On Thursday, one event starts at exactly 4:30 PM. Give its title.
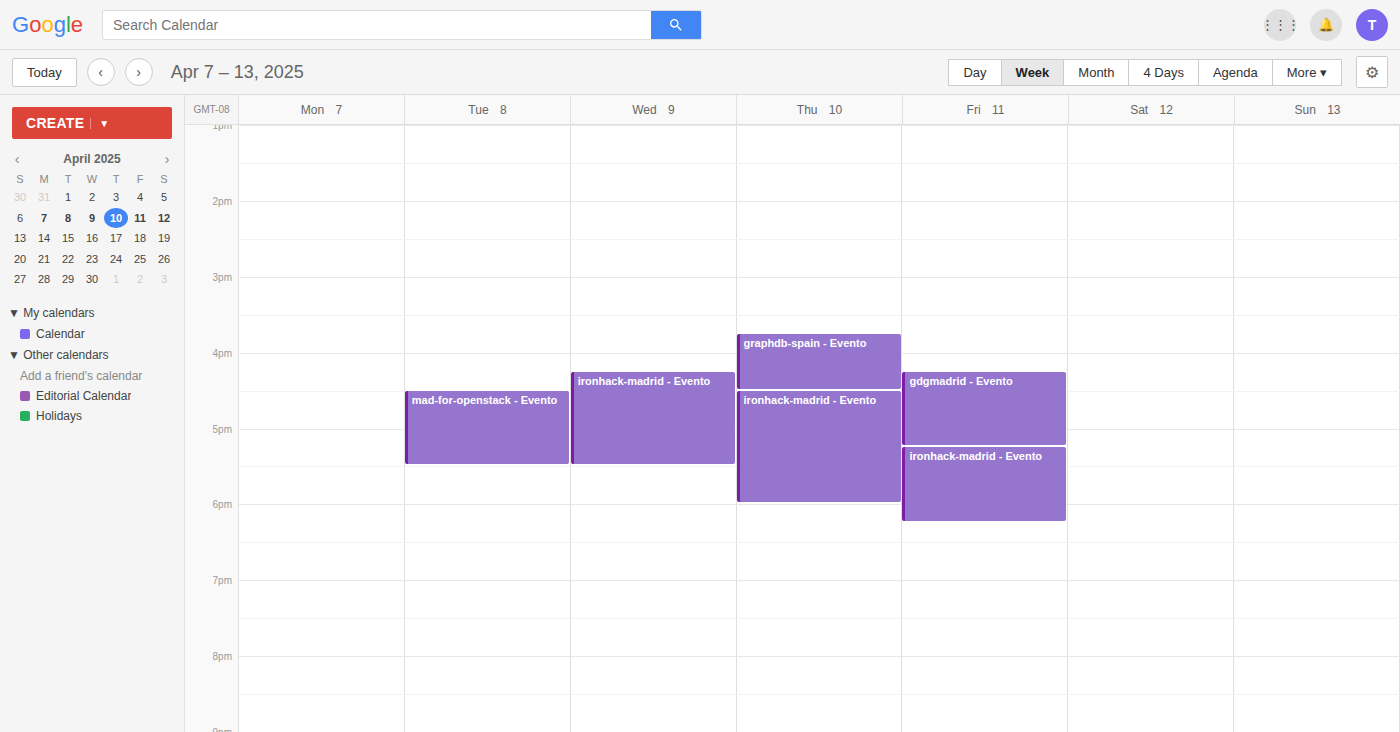
"ironhack-madrid - Evento"